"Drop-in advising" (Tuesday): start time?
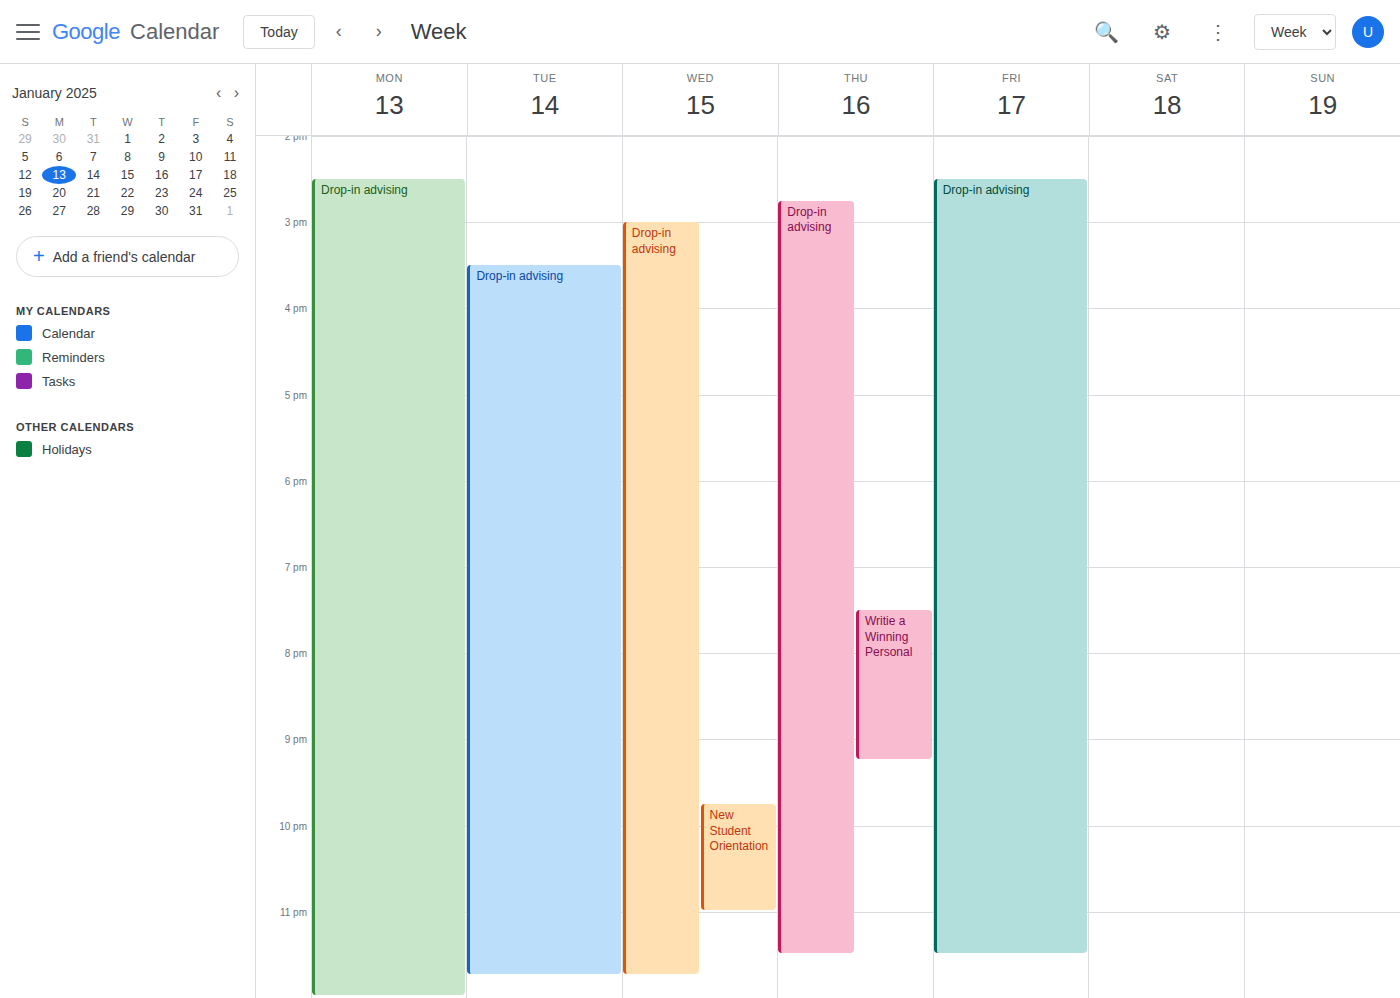
3:30 PM